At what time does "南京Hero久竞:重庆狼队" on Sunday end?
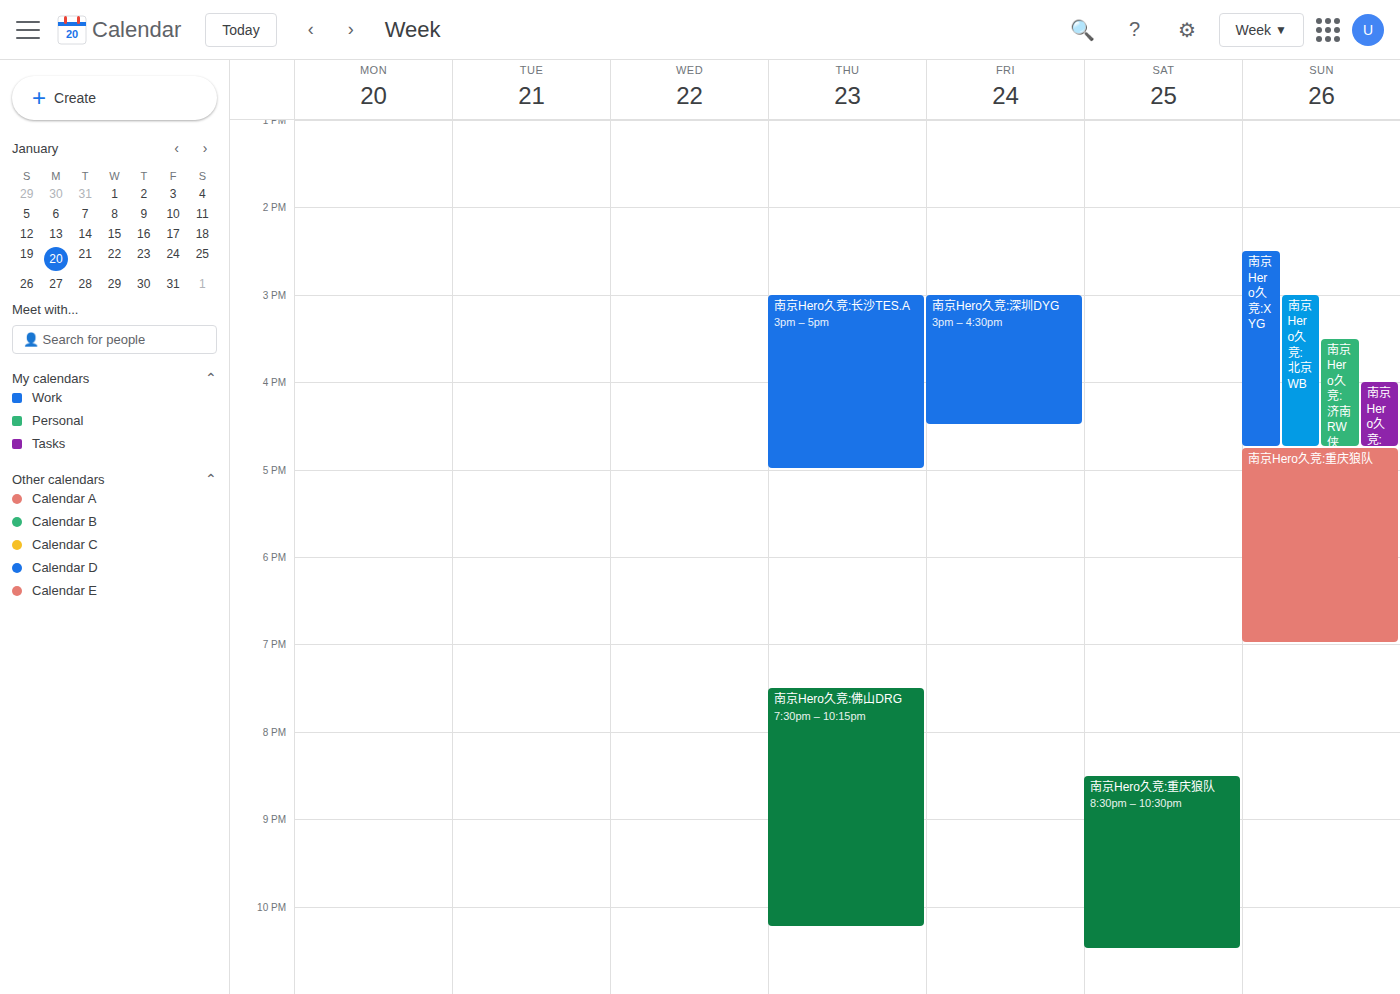
7:00 PM